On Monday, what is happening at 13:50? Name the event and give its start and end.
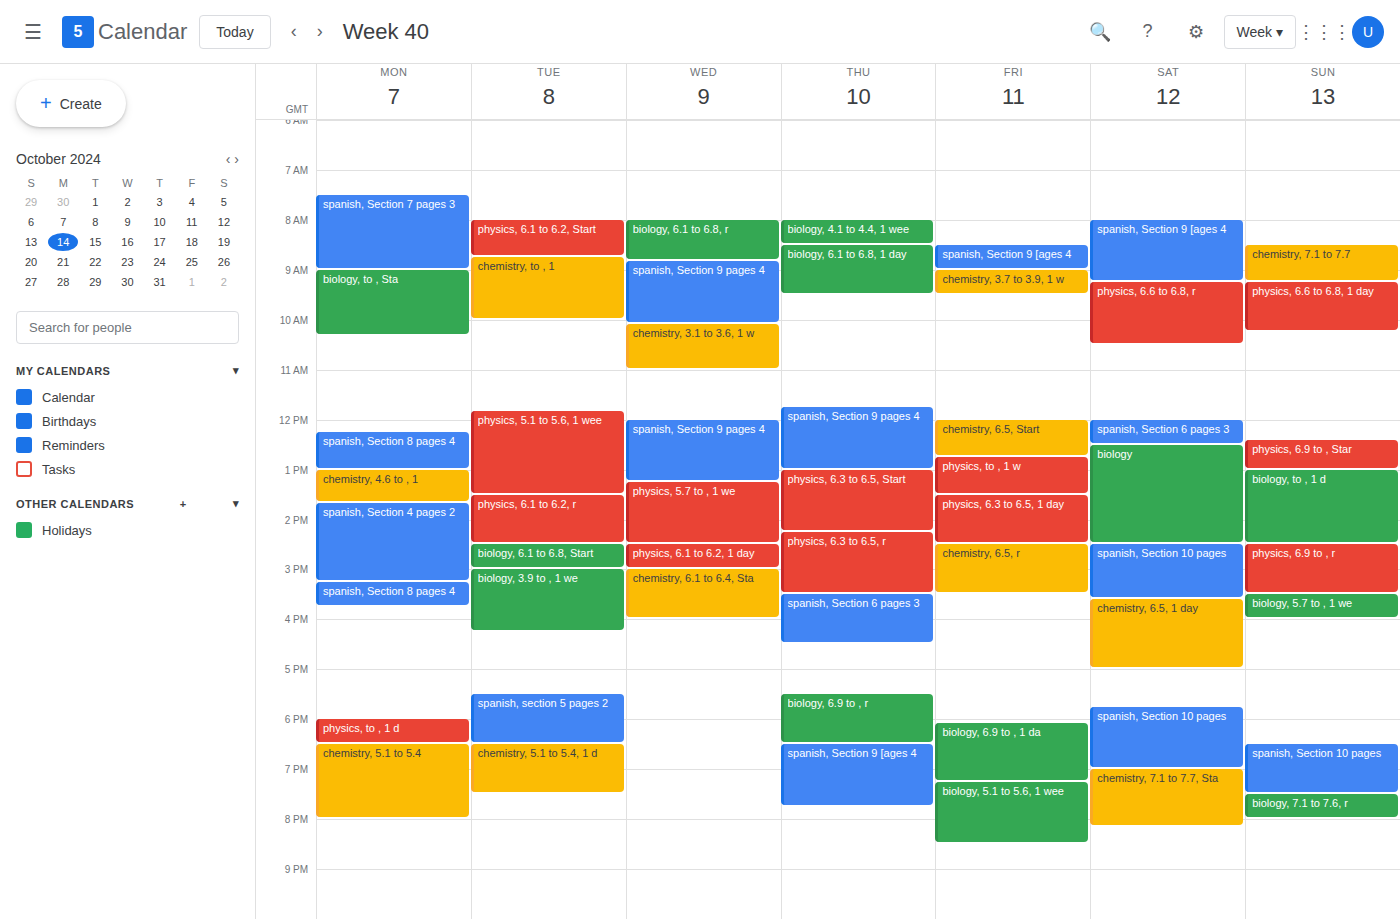
"spanish, Section 4 pages 2", 13:40 to 15:15